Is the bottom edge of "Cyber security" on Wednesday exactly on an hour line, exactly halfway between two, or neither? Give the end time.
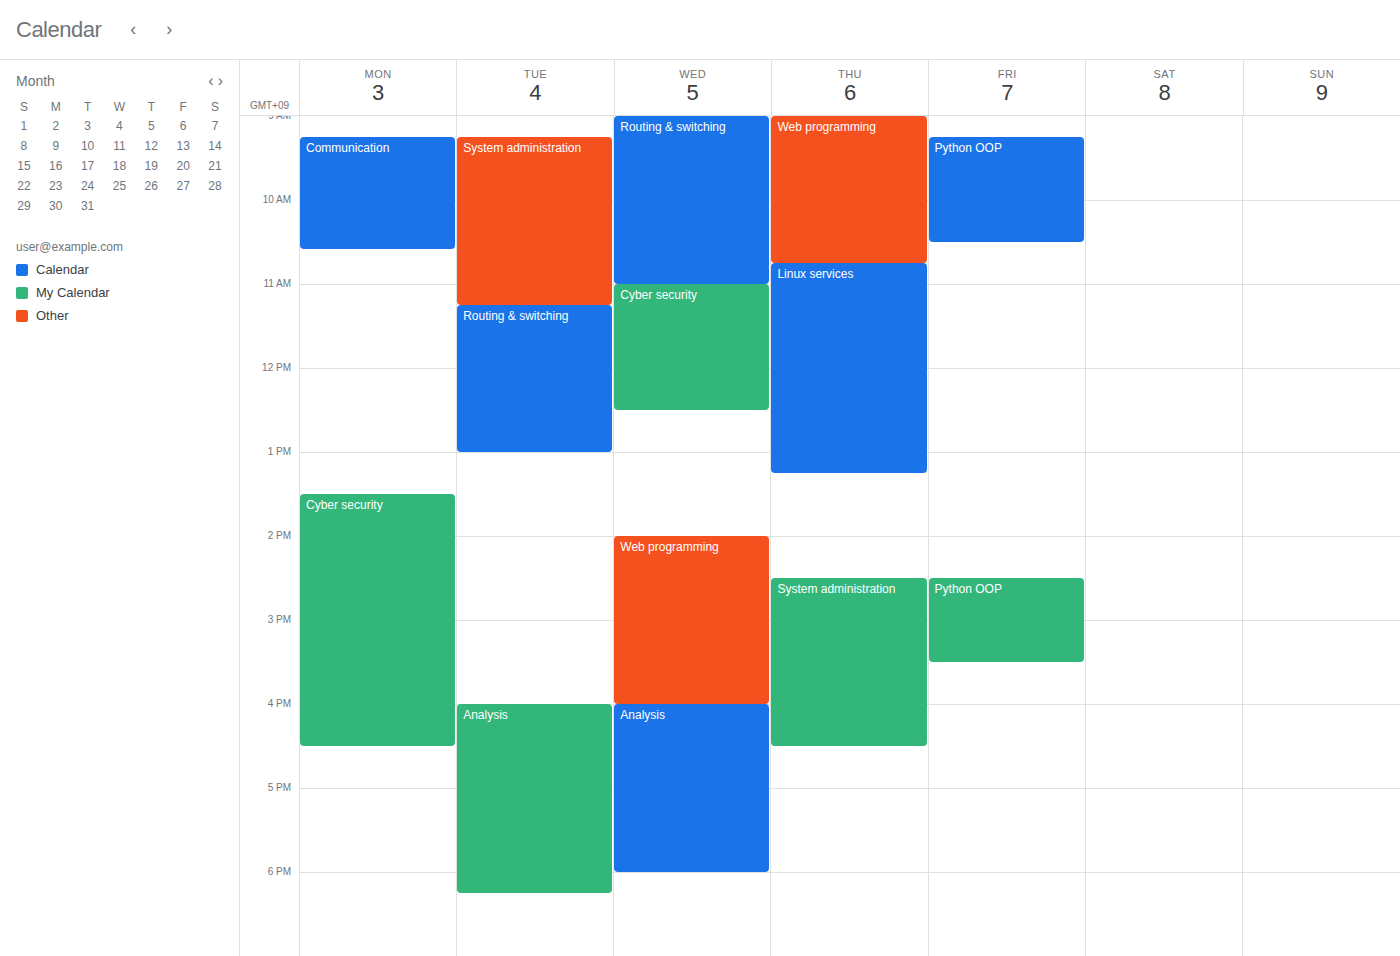
12:30 PM -- halfway between the 12 PM and 1 PM lines.